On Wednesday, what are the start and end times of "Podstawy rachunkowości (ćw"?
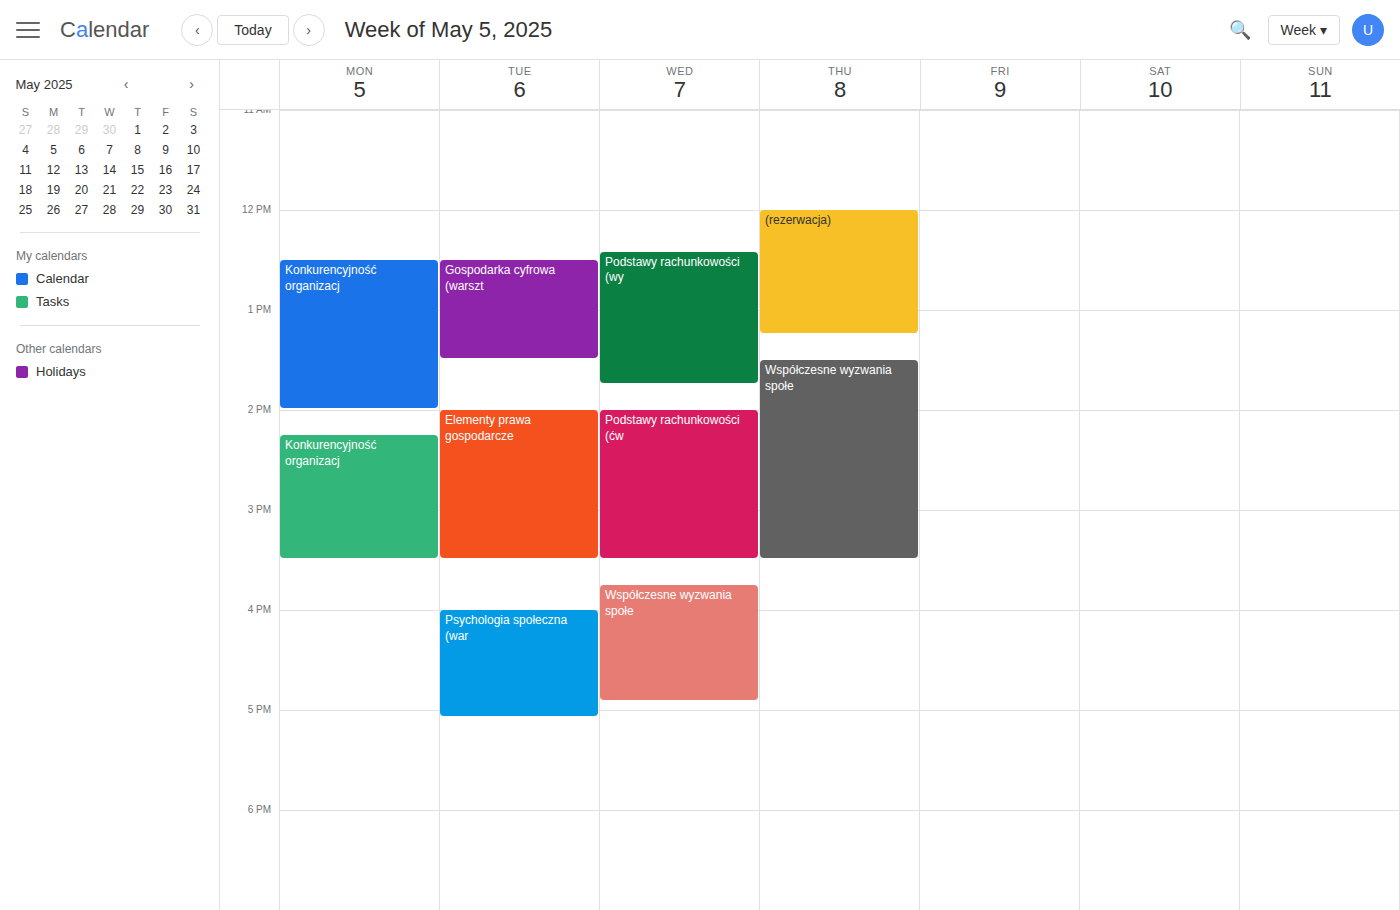
2:00 PM to 3:30 PM